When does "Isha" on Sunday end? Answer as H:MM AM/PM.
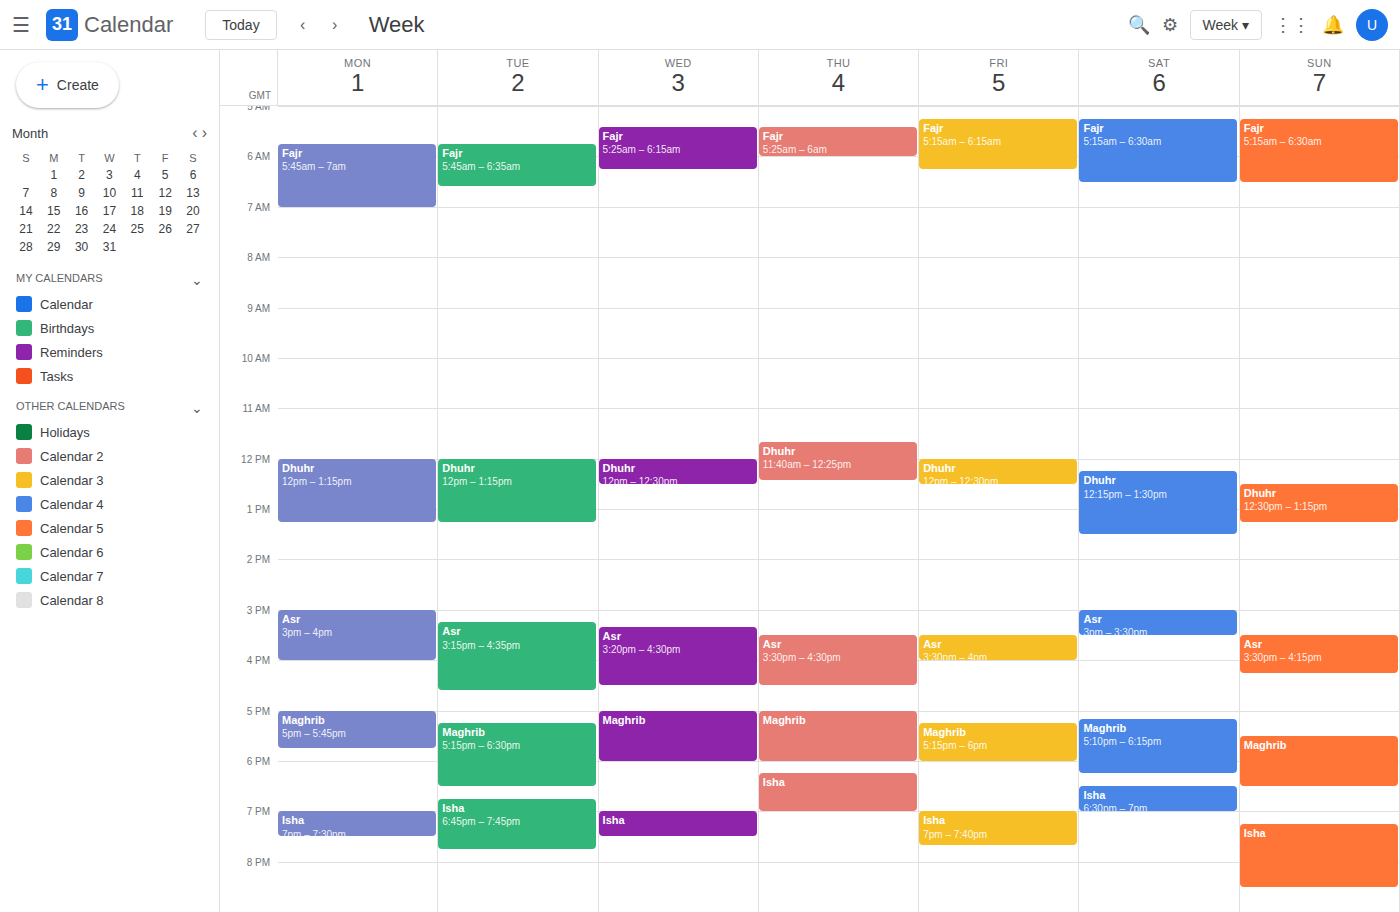
8:30 PM